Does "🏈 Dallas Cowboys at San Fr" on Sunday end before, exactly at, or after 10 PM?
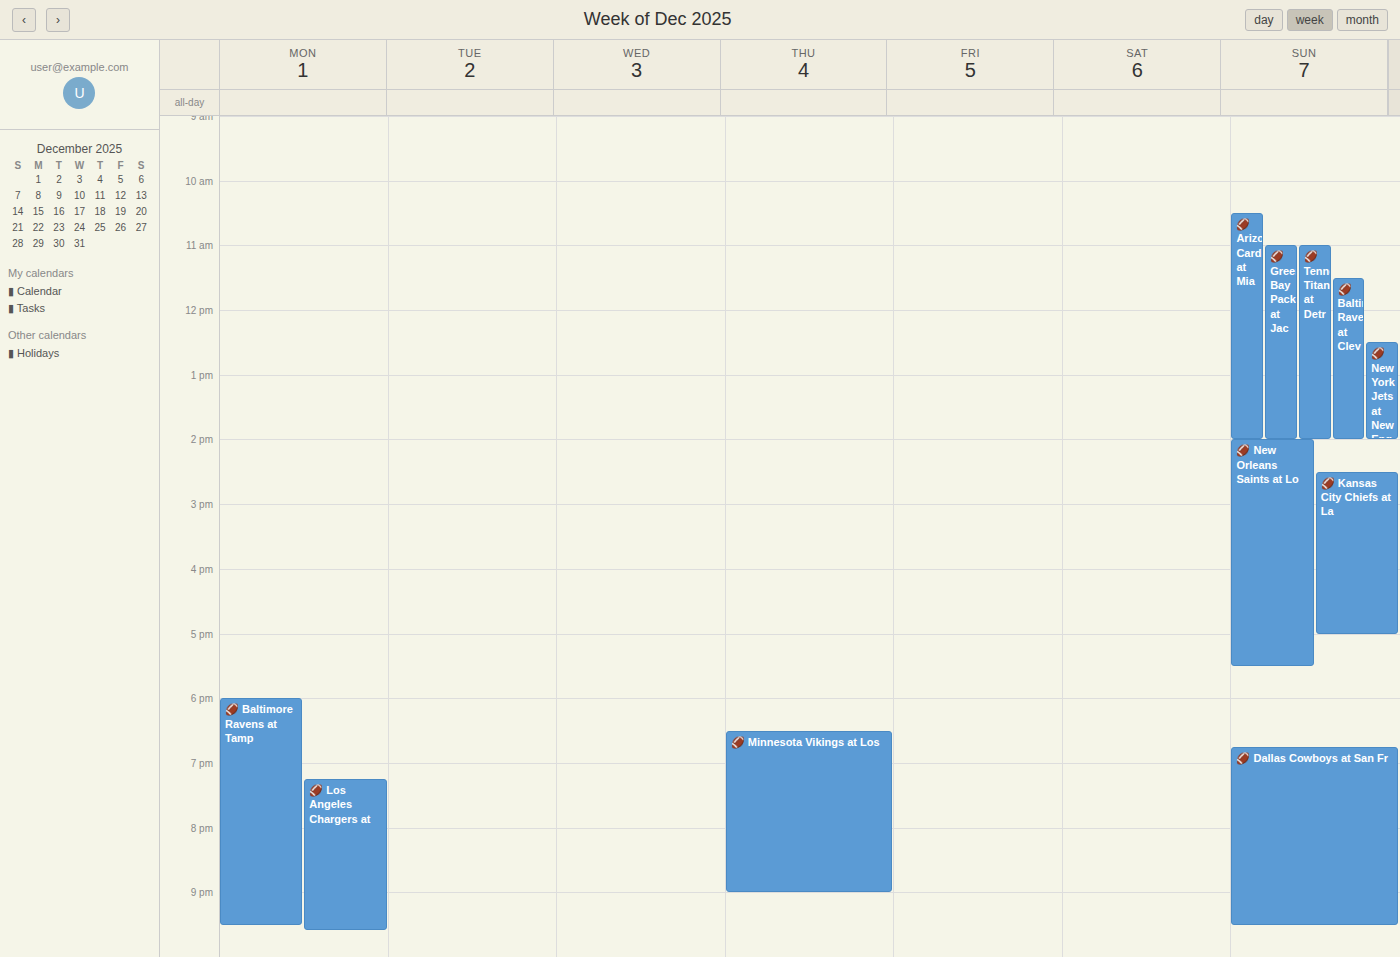
9:30 PM -- before 10 PM, 30 minutes above the 10 PM line.